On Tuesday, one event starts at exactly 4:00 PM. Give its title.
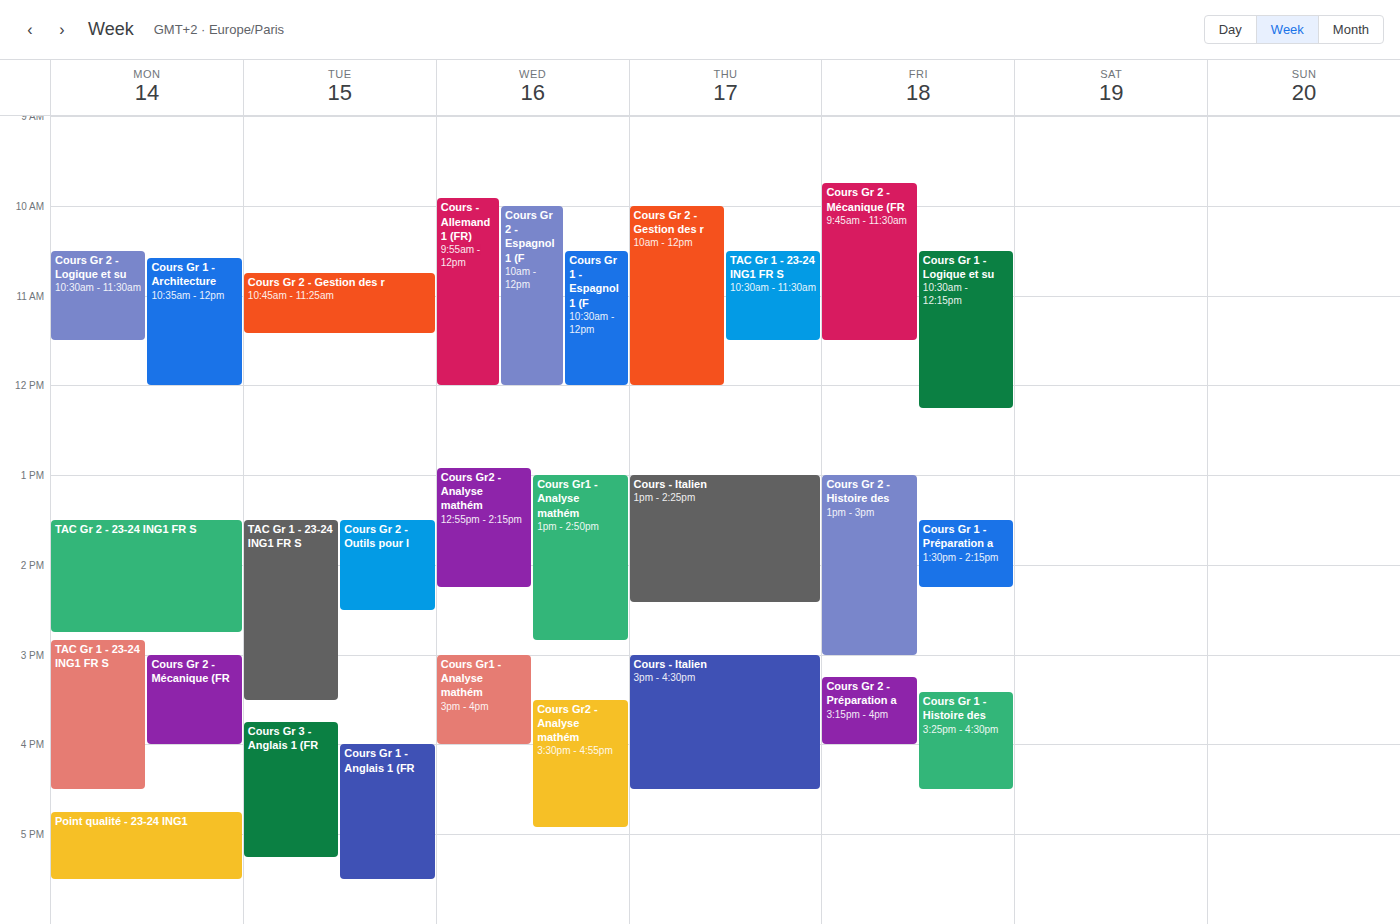
"Cours Gr 1 - Anglais 1 (FR"